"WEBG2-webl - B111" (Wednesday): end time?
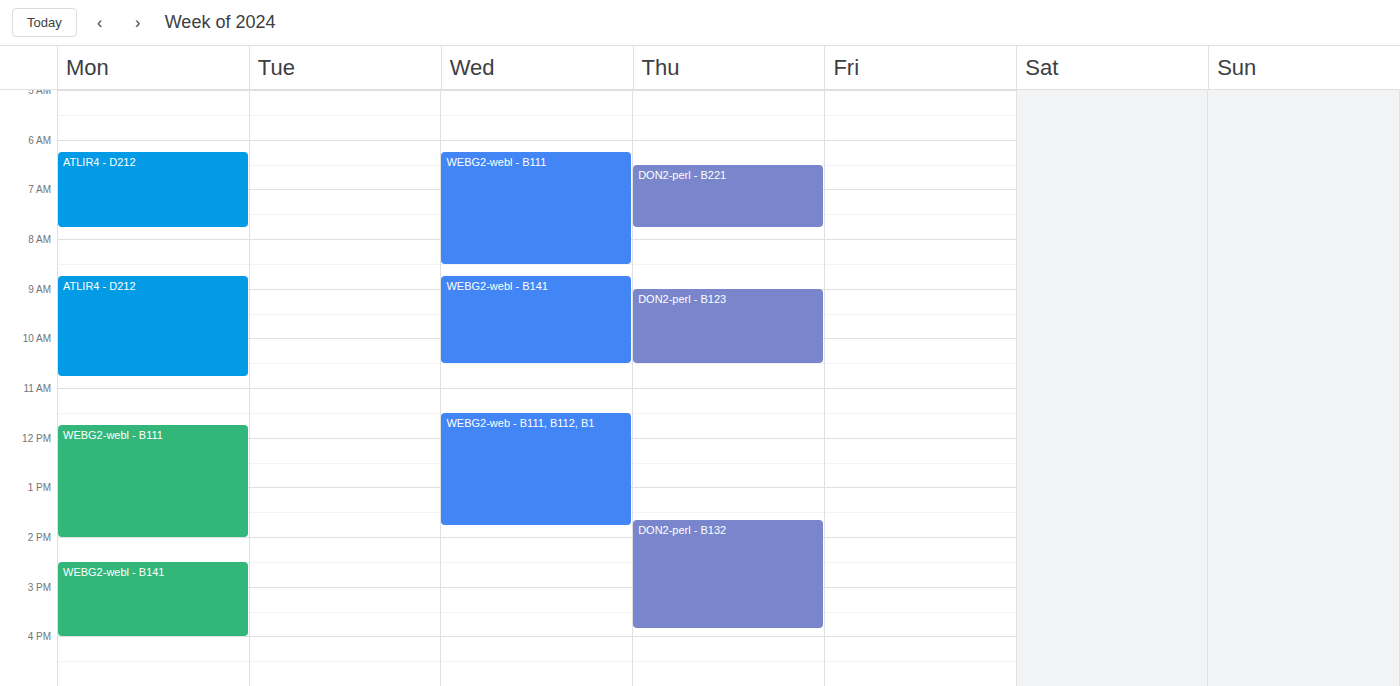
8:30 AM